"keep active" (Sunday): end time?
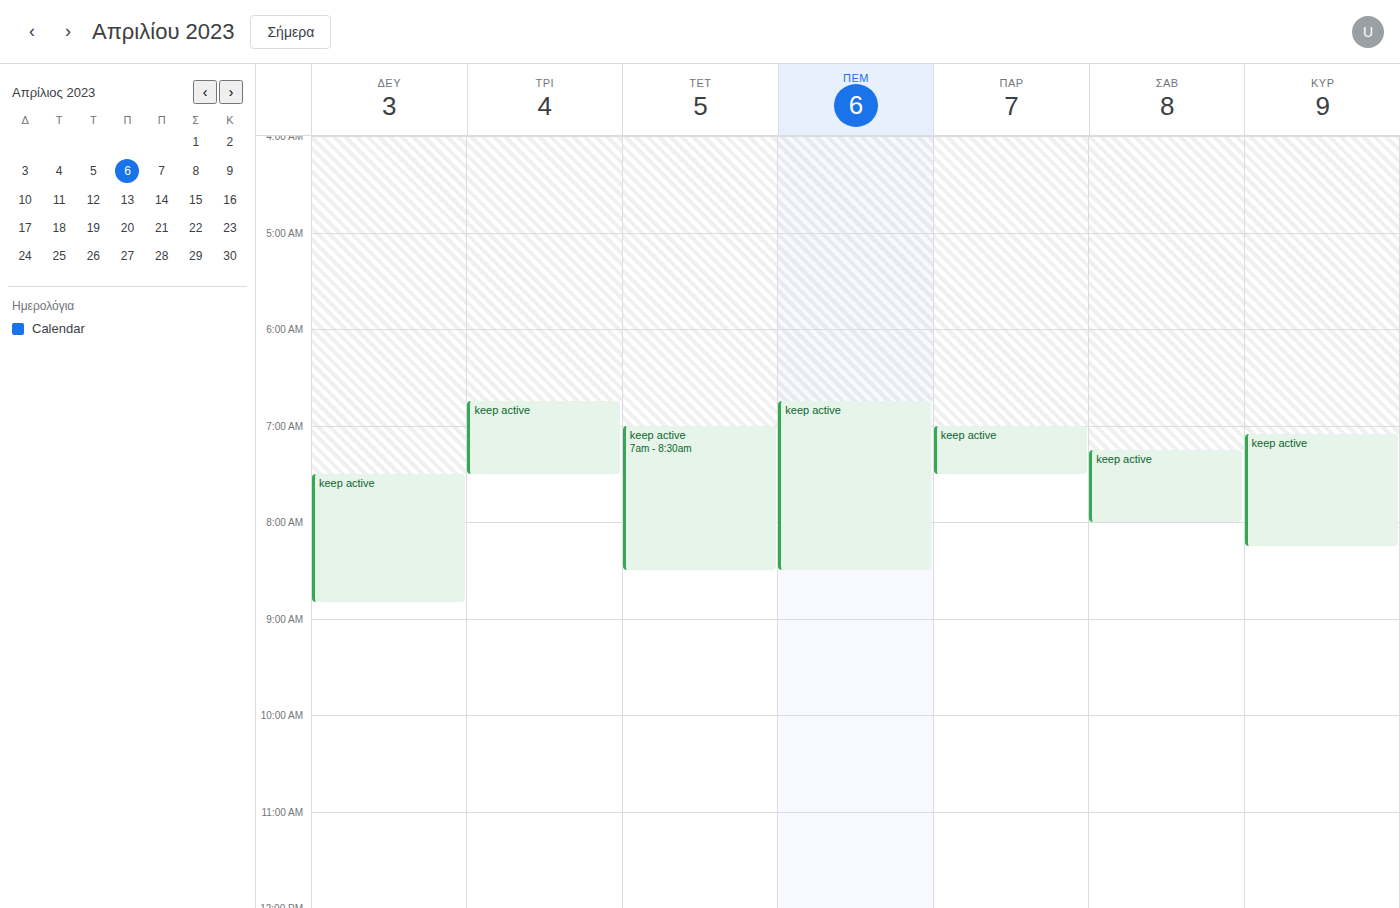
08:15